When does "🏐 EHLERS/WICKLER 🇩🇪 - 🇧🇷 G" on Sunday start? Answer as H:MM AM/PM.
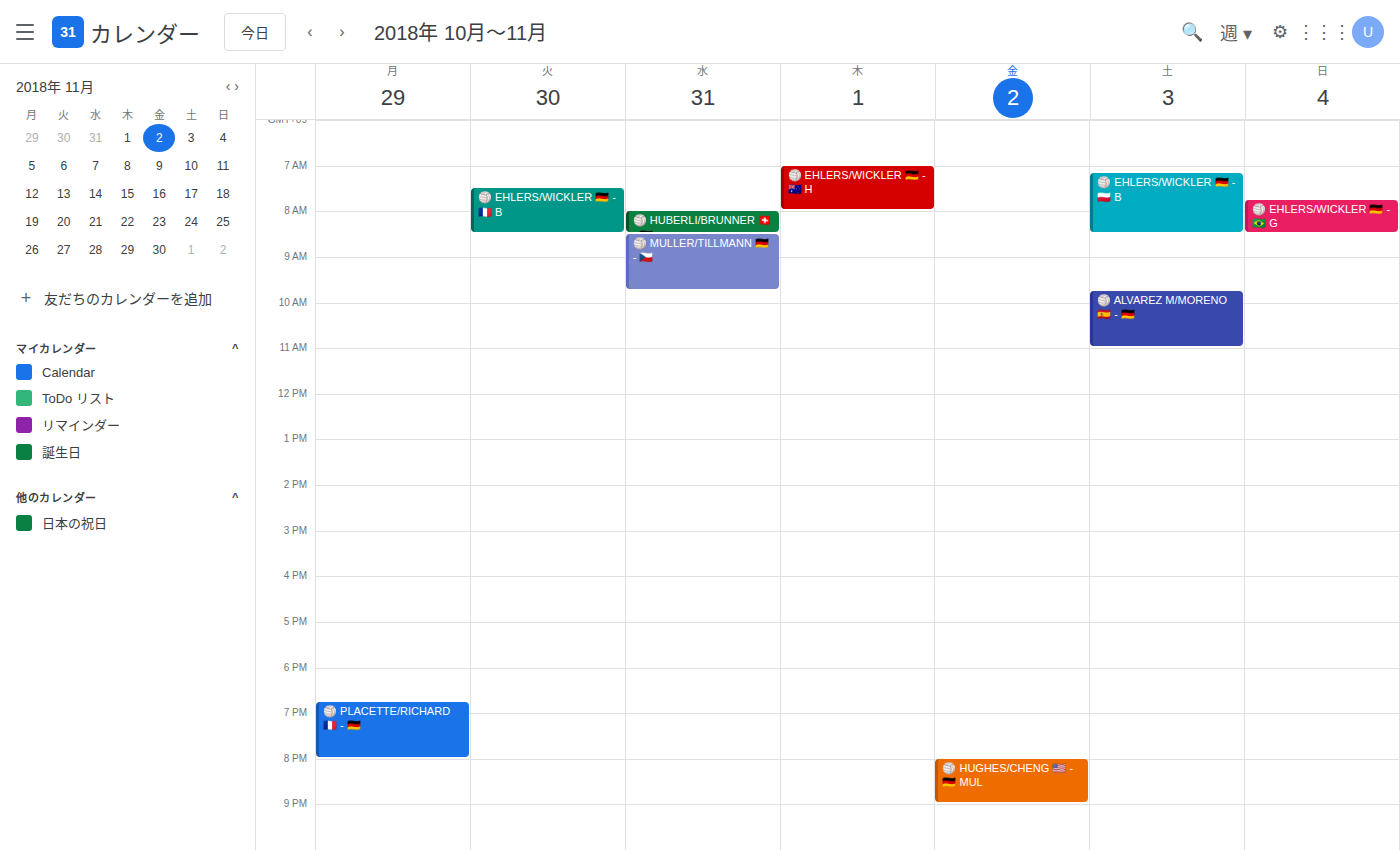
7:45 AM